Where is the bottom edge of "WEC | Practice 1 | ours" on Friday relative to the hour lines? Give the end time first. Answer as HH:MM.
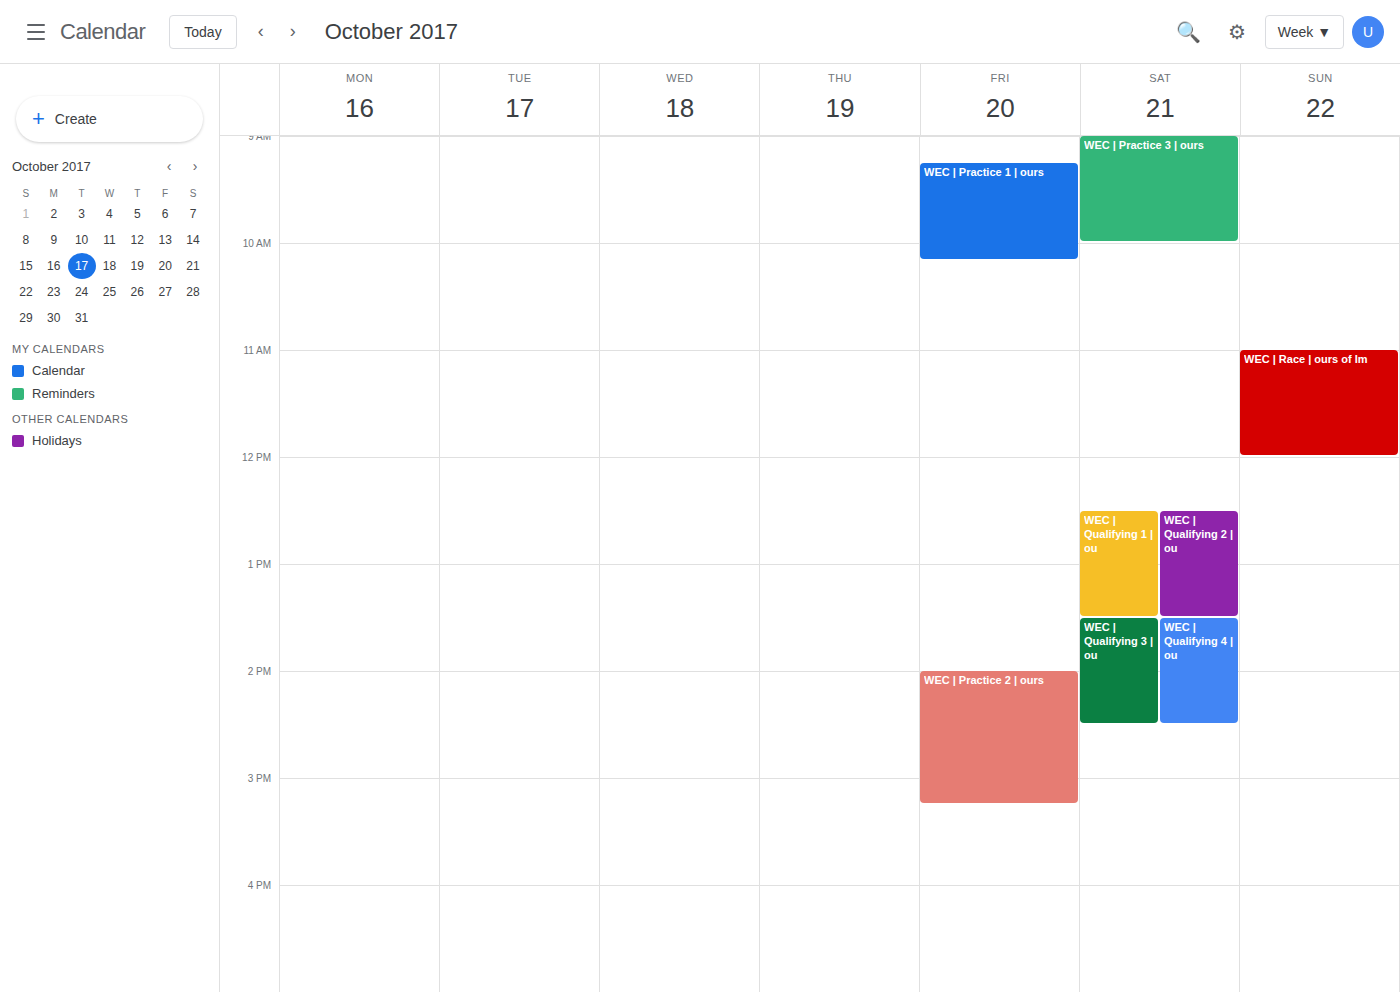
10:10 -- neither: 10 minutes below the 10:00 line and 50 minutes above the 11:00 line.